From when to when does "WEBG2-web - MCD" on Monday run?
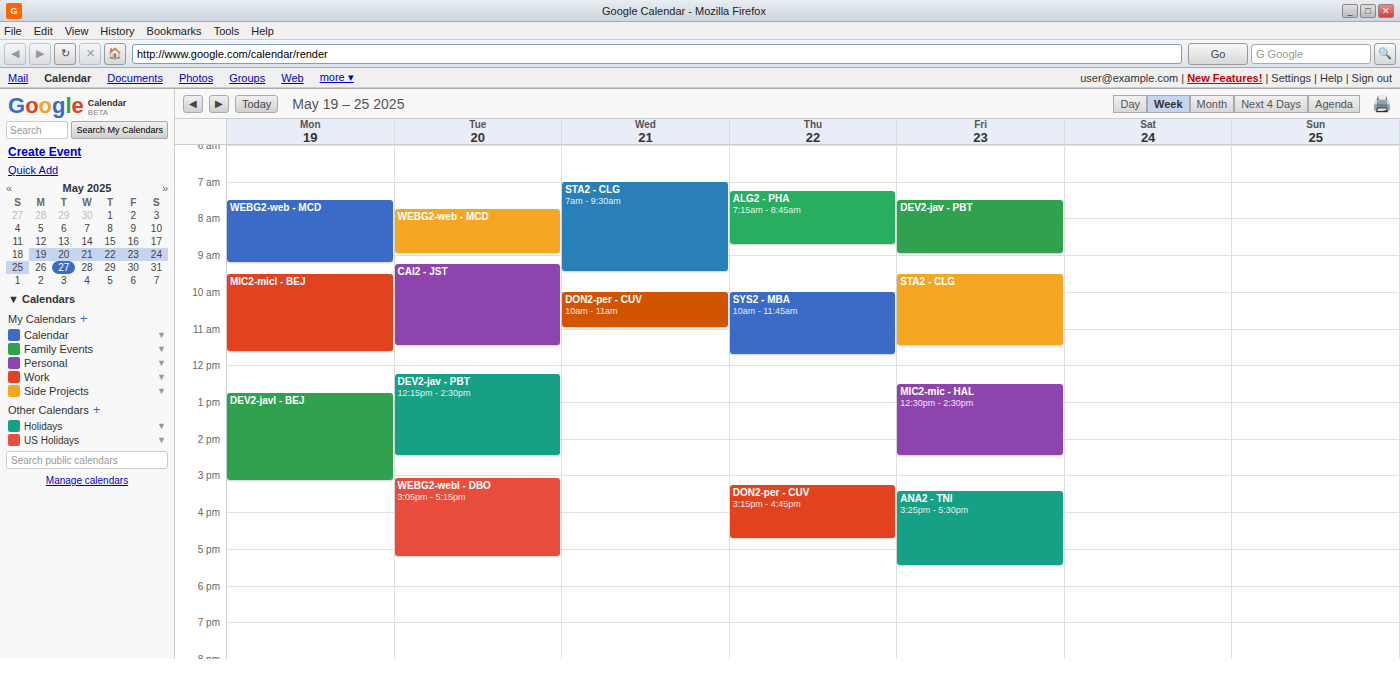
7:30 AM to 9:15 AM